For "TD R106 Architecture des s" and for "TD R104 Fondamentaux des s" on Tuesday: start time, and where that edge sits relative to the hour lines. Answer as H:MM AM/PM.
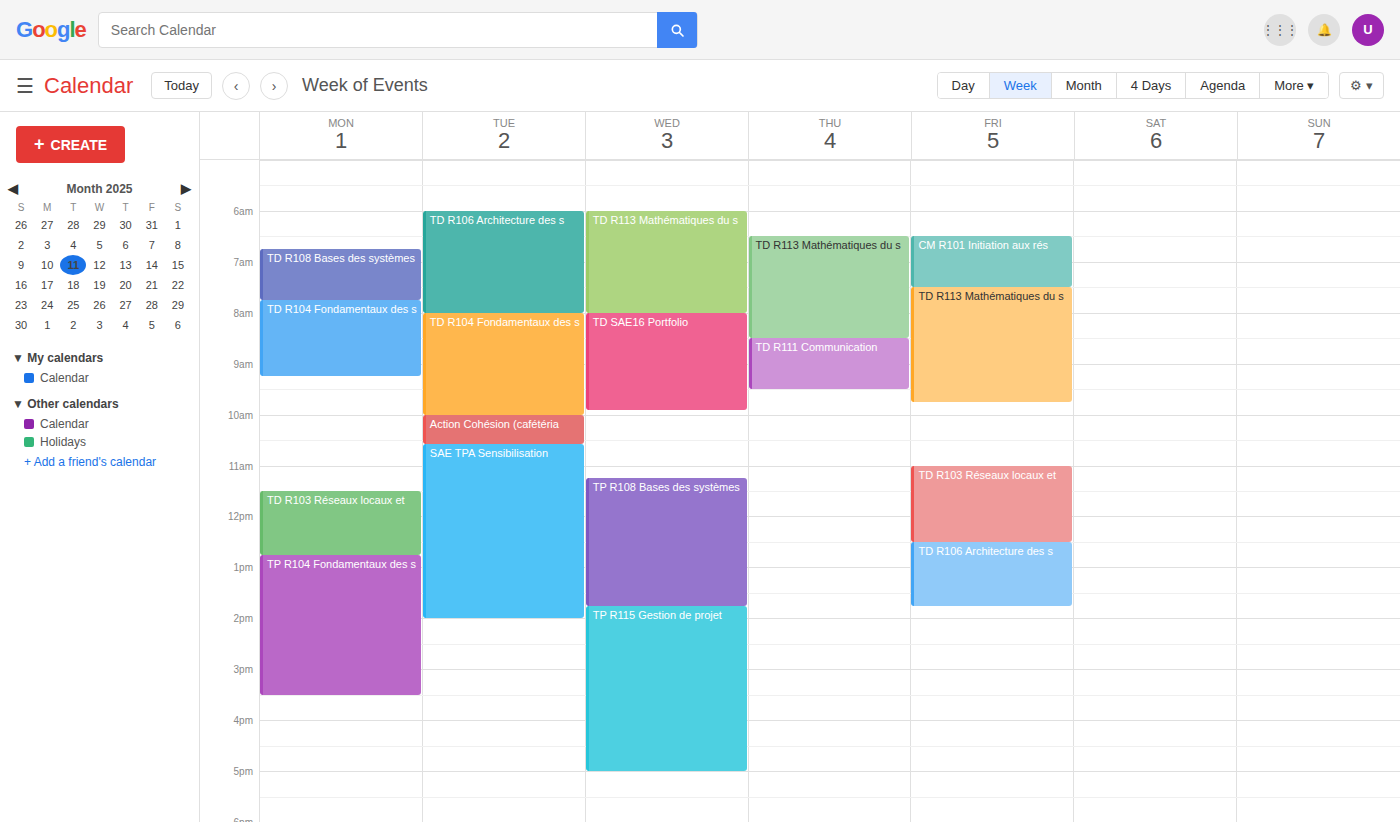
"TD R106 Architecture des s": 6:00 AM, exactly on the 6 AM line. "TD R104 Fondamentaux des s": 8:00 AM, exactly on the 8 AM line.